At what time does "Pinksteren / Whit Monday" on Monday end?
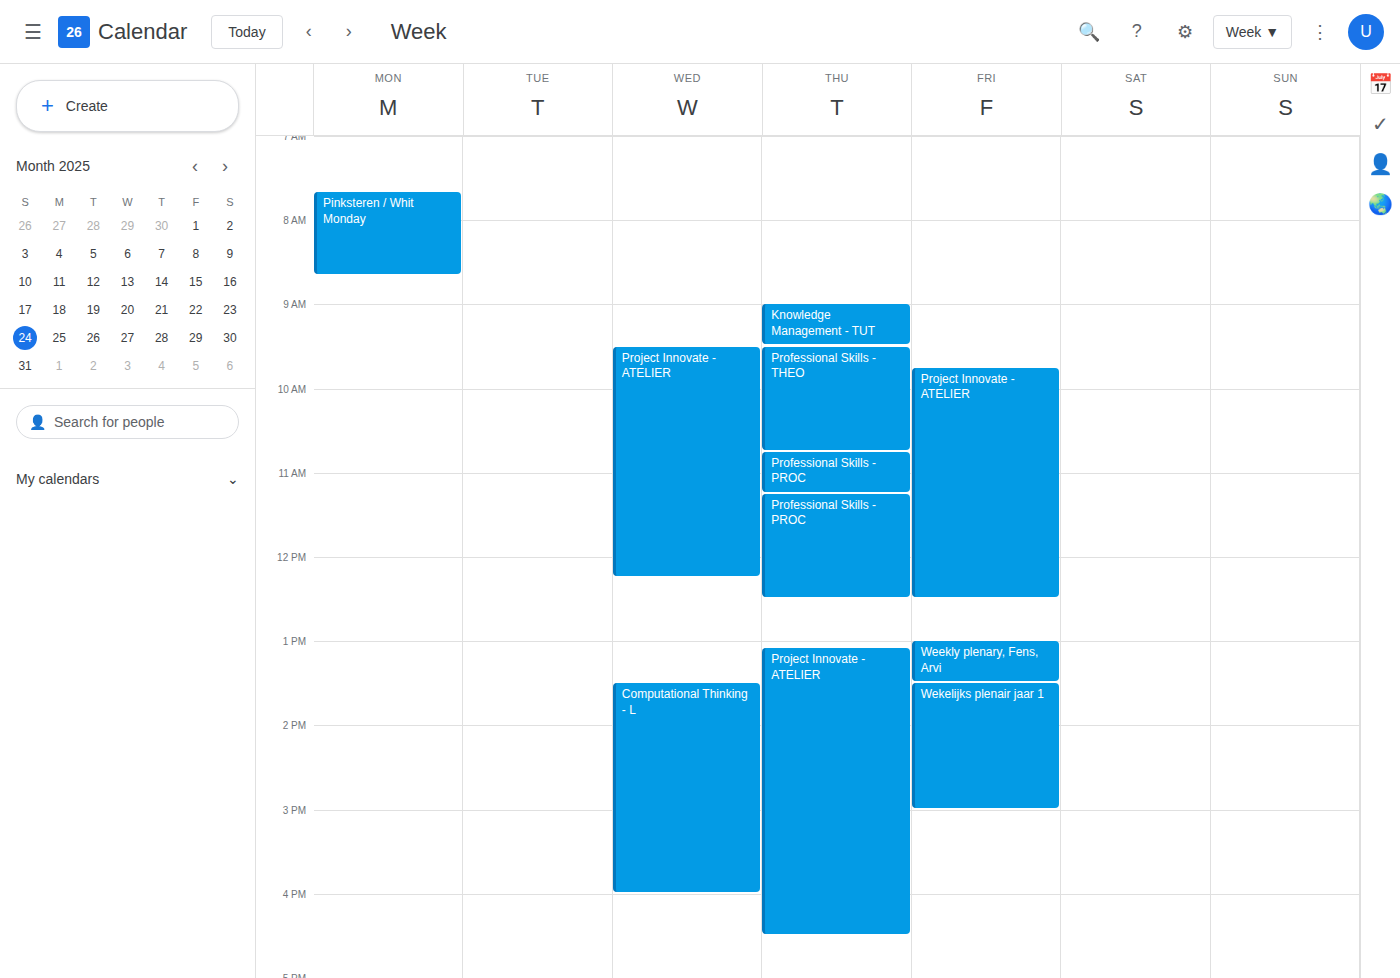
08:40